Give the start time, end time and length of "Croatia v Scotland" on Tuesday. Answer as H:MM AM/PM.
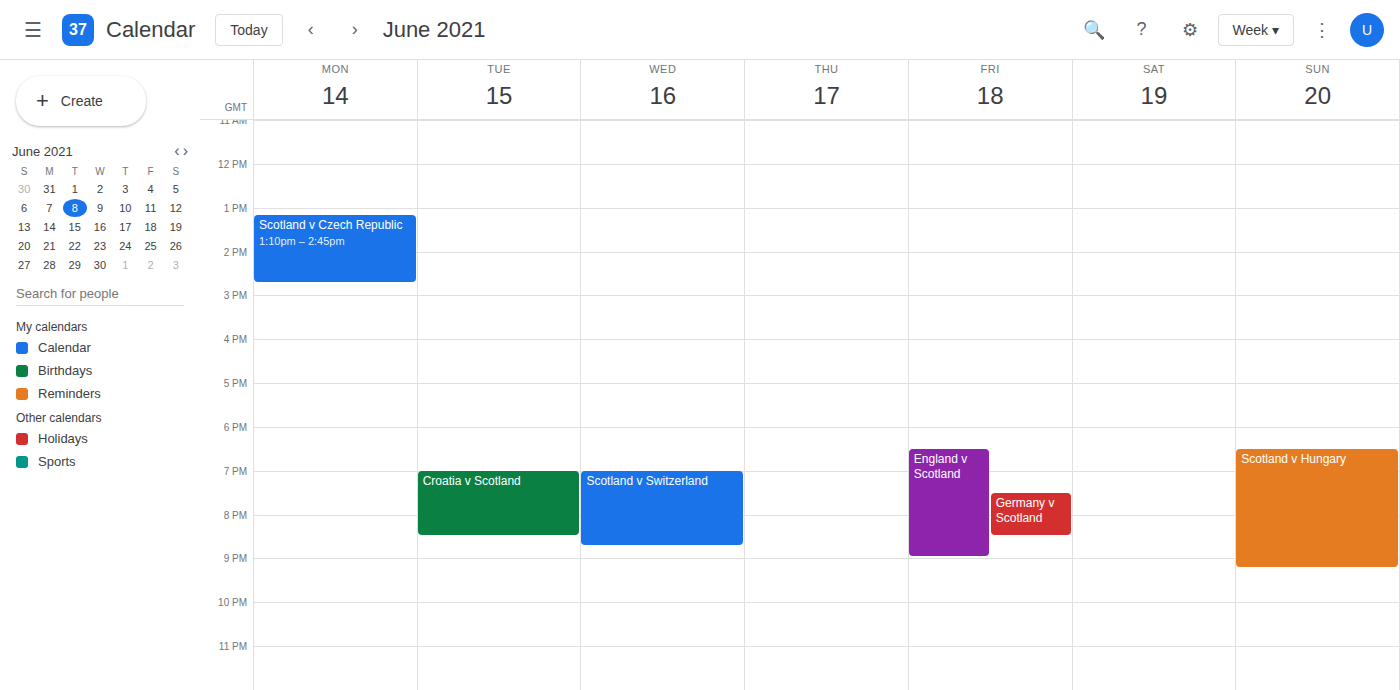
7:00 PM to 8:30 PM, 1 hour 30 minutes